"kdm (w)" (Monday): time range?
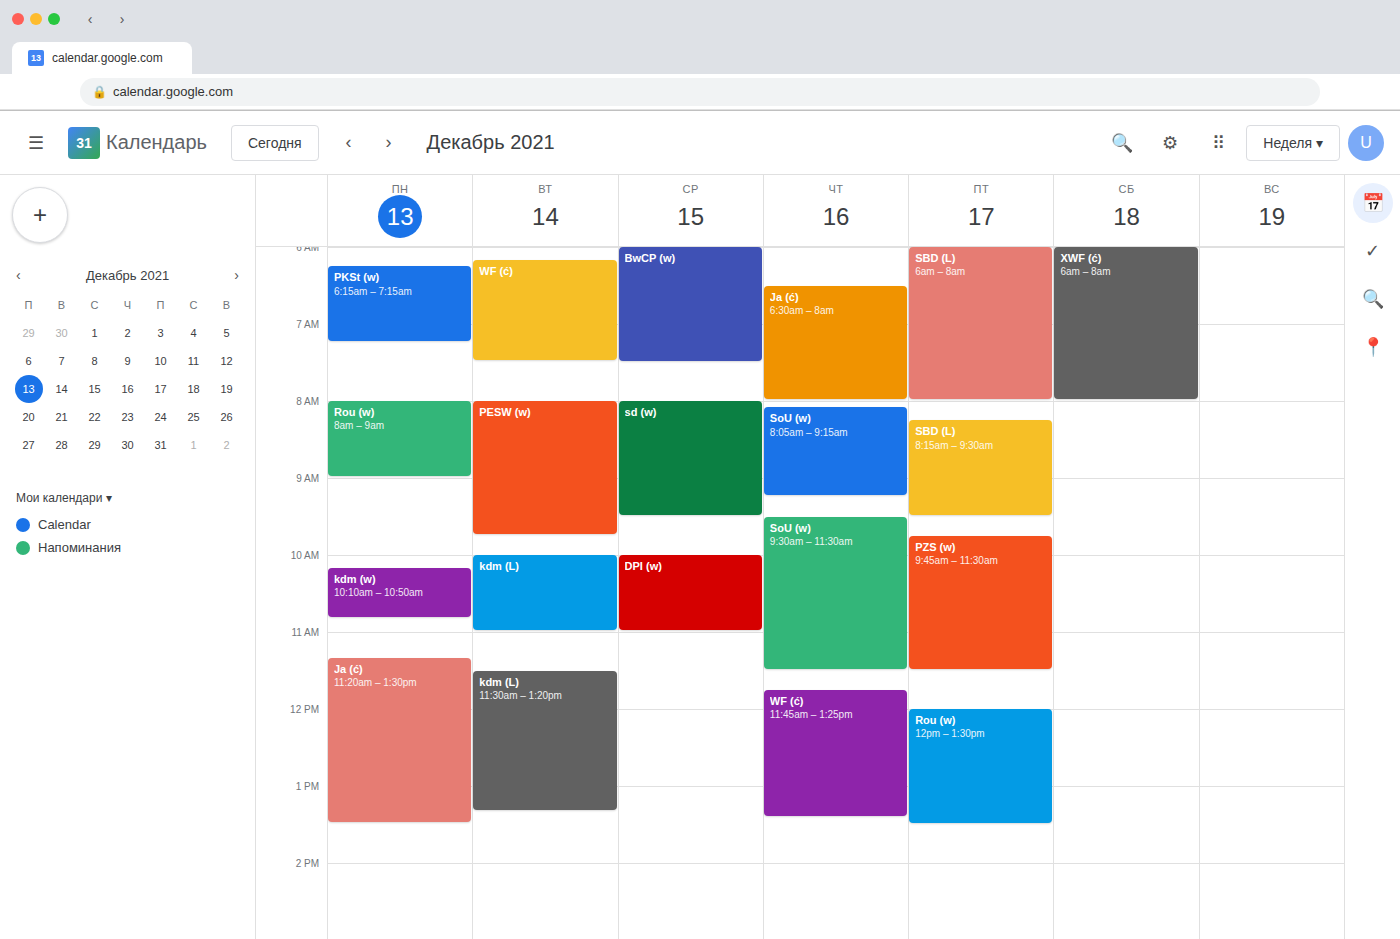
10:10 AM to 10:50 AM